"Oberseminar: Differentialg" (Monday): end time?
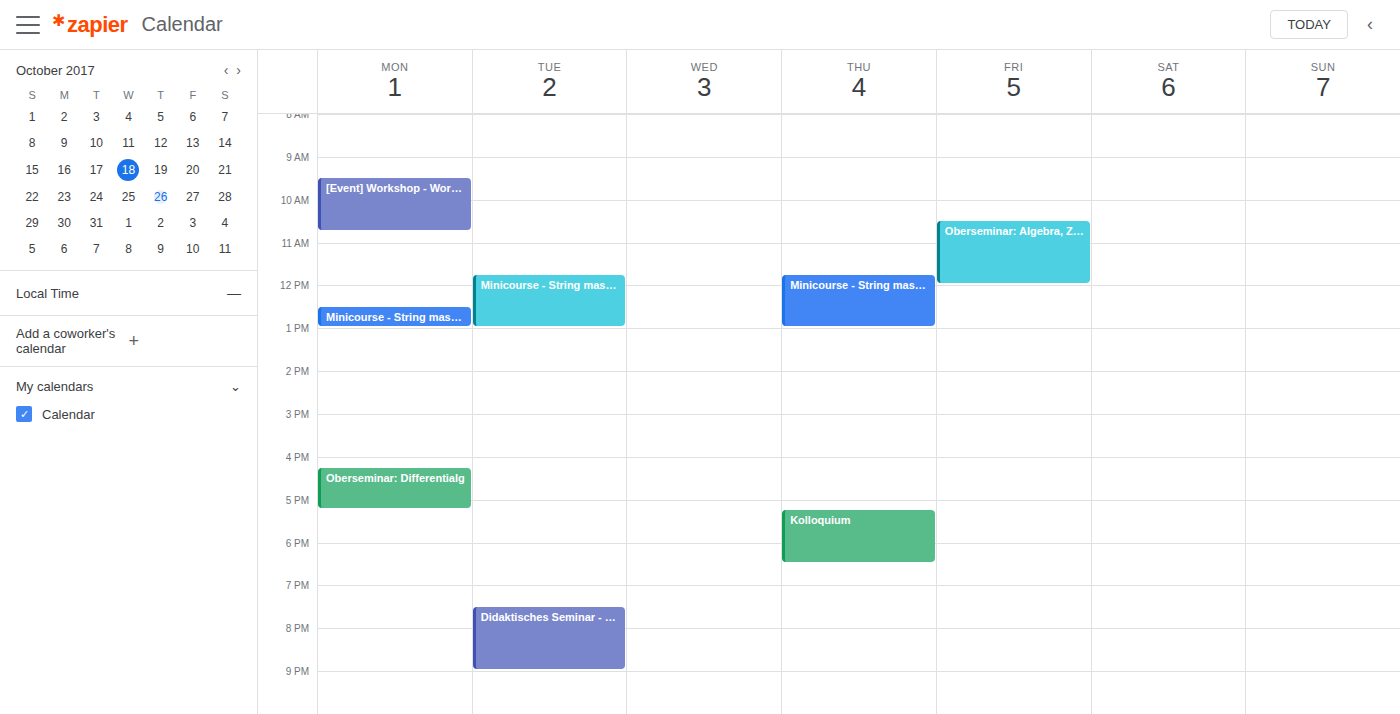
17:15